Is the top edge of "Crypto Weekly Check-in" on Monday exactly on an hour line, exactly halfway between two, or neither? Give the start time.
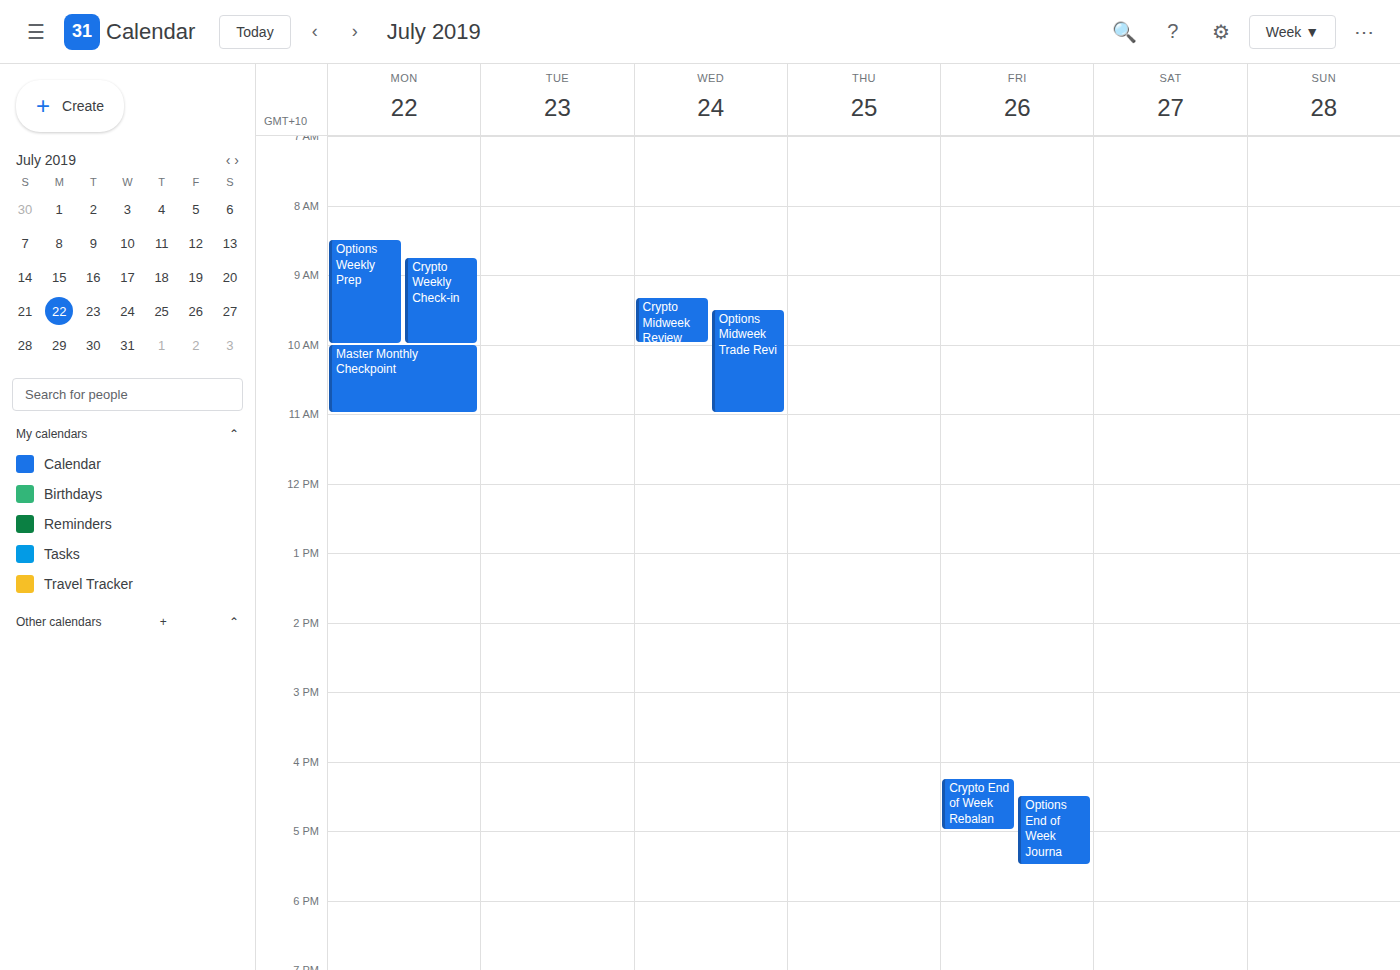
8:45 AM -- neither: three quarters of the way from the 8 AM line to the 9 AM line.